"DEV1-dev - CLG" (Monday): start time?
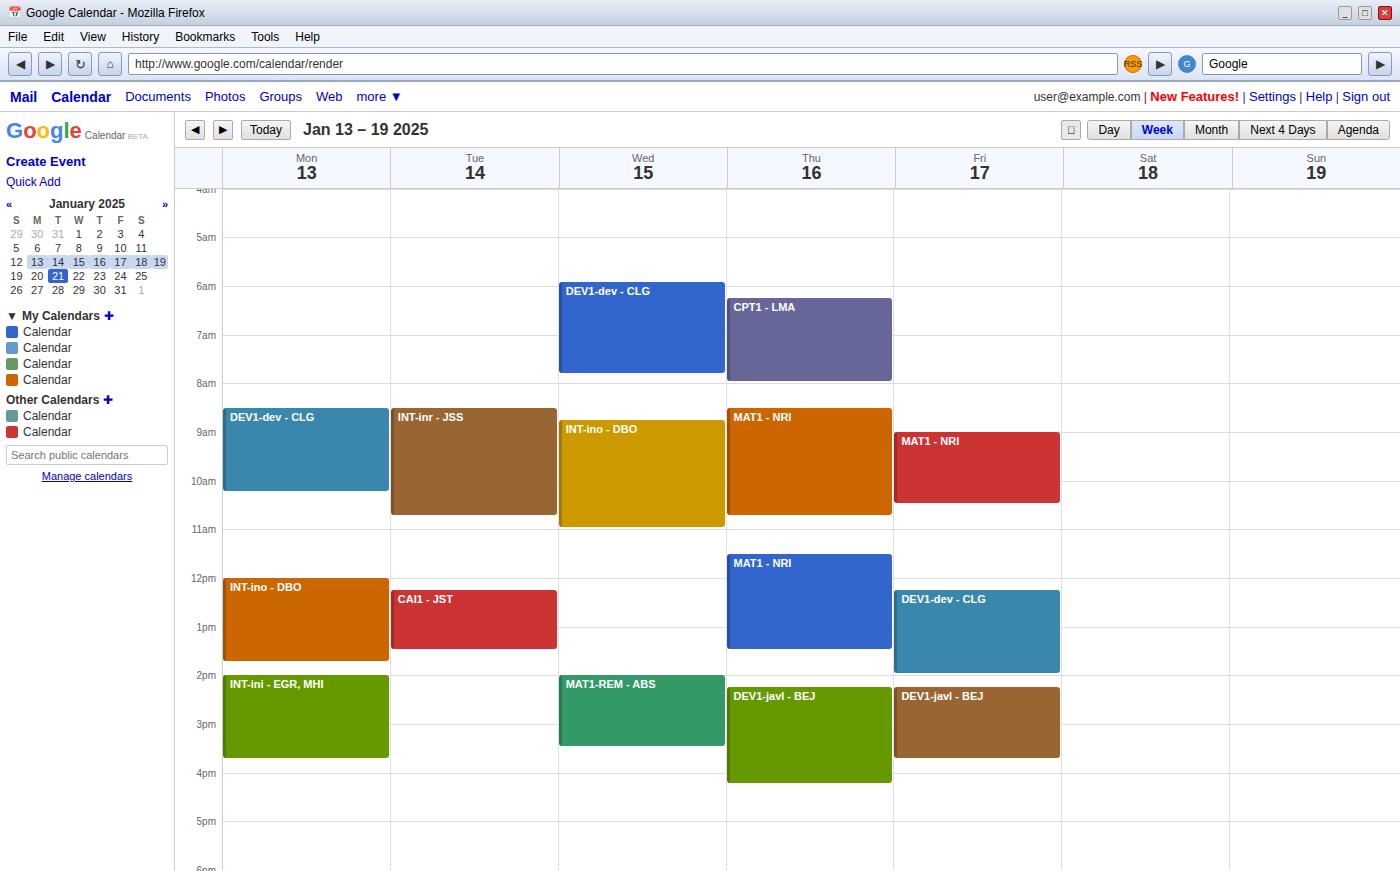
8:30 AM